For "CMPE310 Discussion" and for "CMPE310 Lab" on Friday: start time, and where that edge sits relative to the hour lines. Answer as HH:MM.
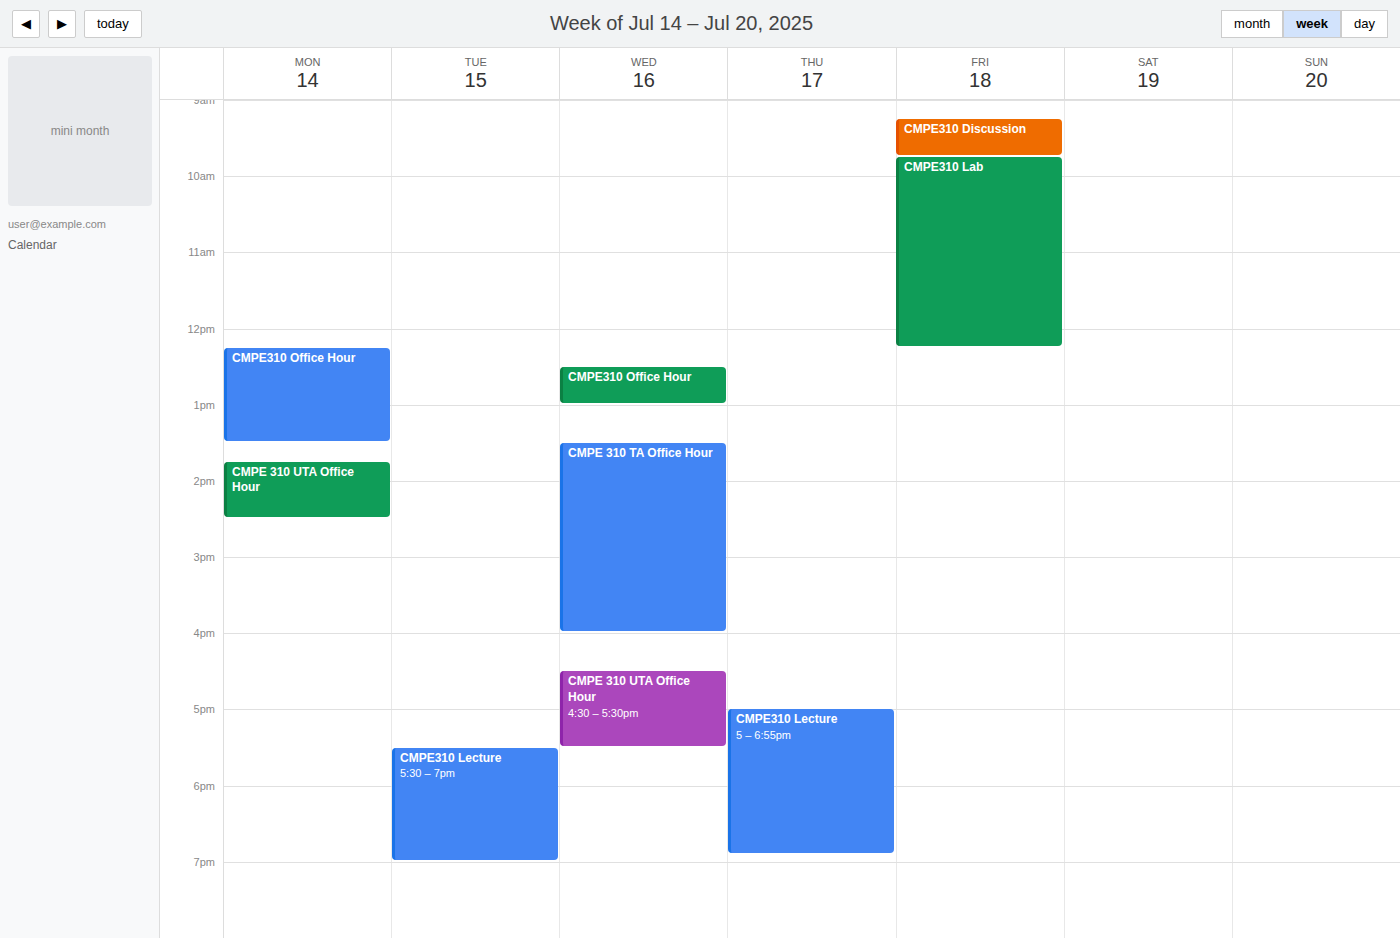
"CMPE310 Discussion": 09:15, neither: a quarter of the way from the 09:00 line to the 10:00 line. "CMPE310 Lab": 09:45, neither: three quarters of the way from the 09:00 line to the 10:00 line.